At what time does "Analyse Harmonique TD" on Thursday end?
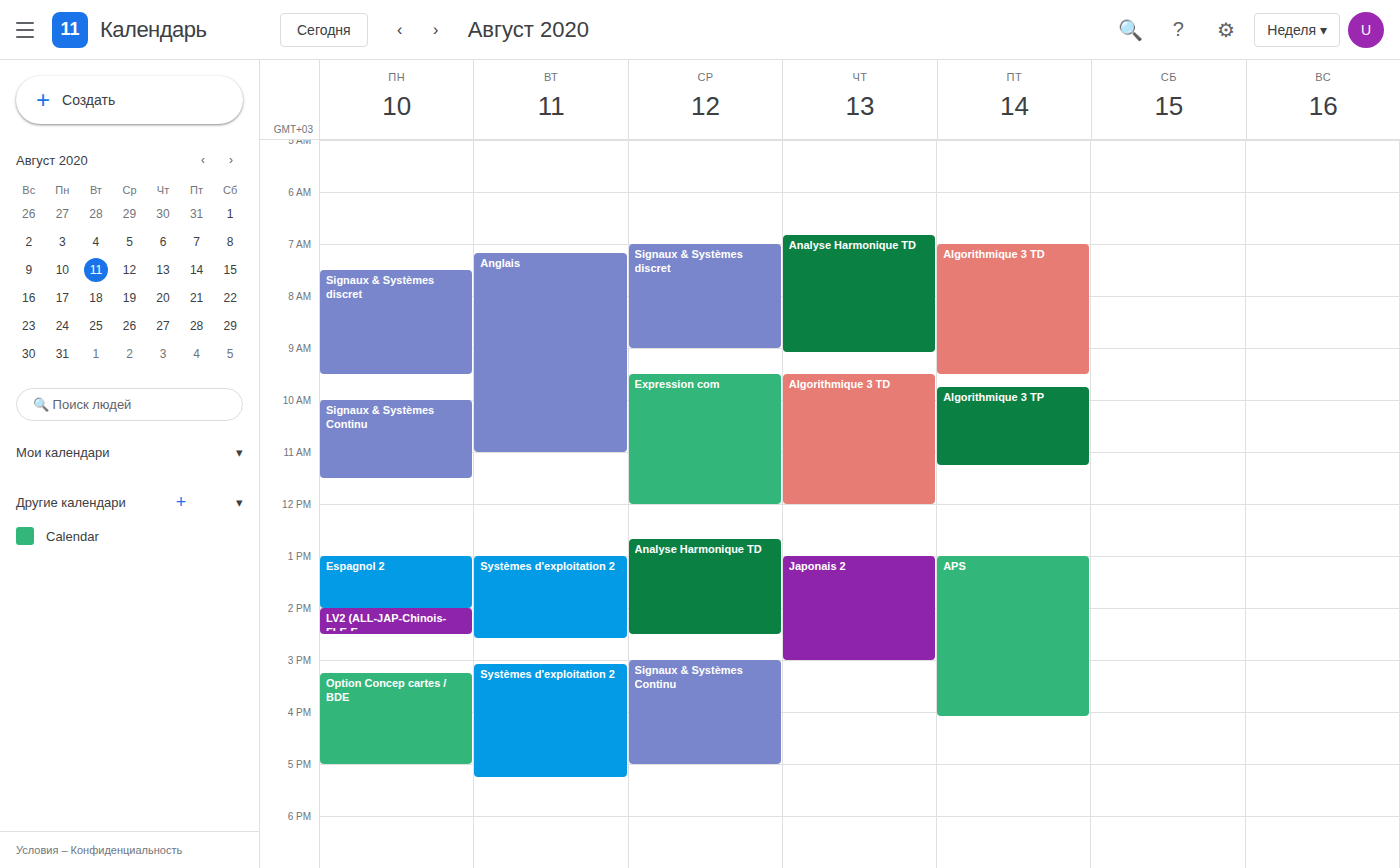
9:05 AM